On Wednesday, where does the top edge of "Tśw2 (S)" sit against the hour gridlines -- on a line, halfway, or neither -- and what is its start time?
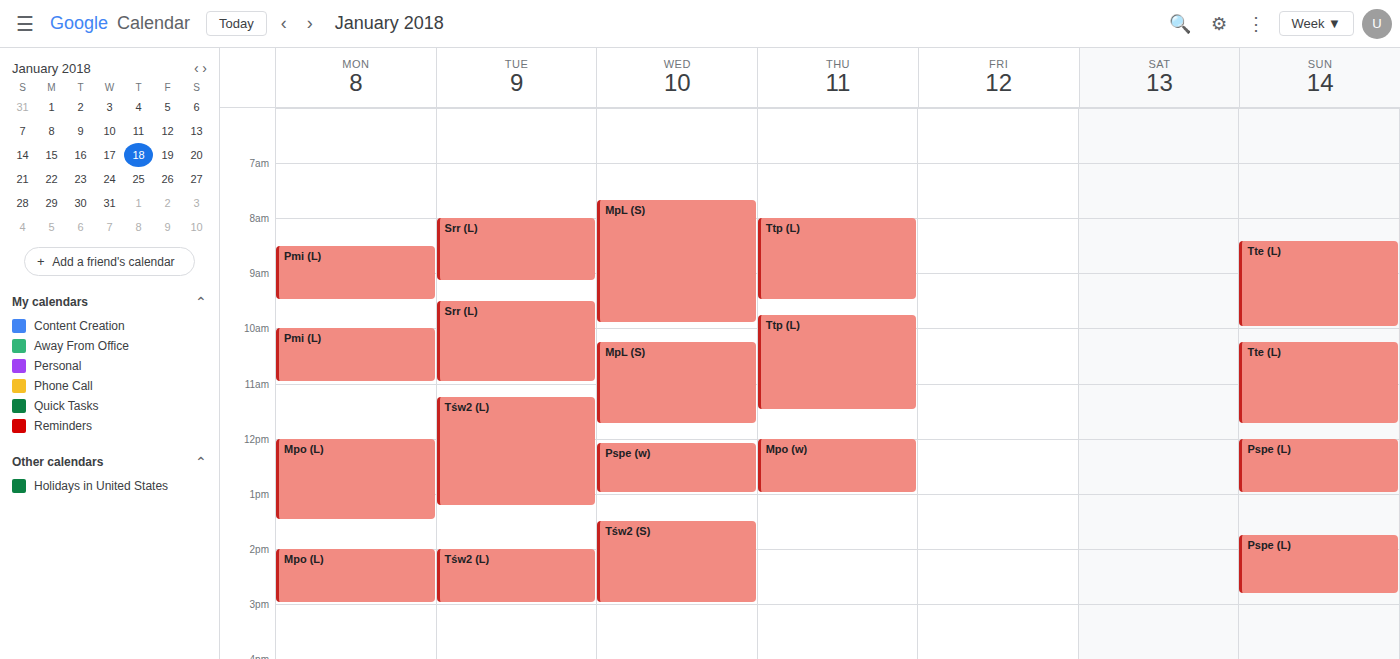
1:30 PM -- halfway between the 1 PM and 2 PM lines.